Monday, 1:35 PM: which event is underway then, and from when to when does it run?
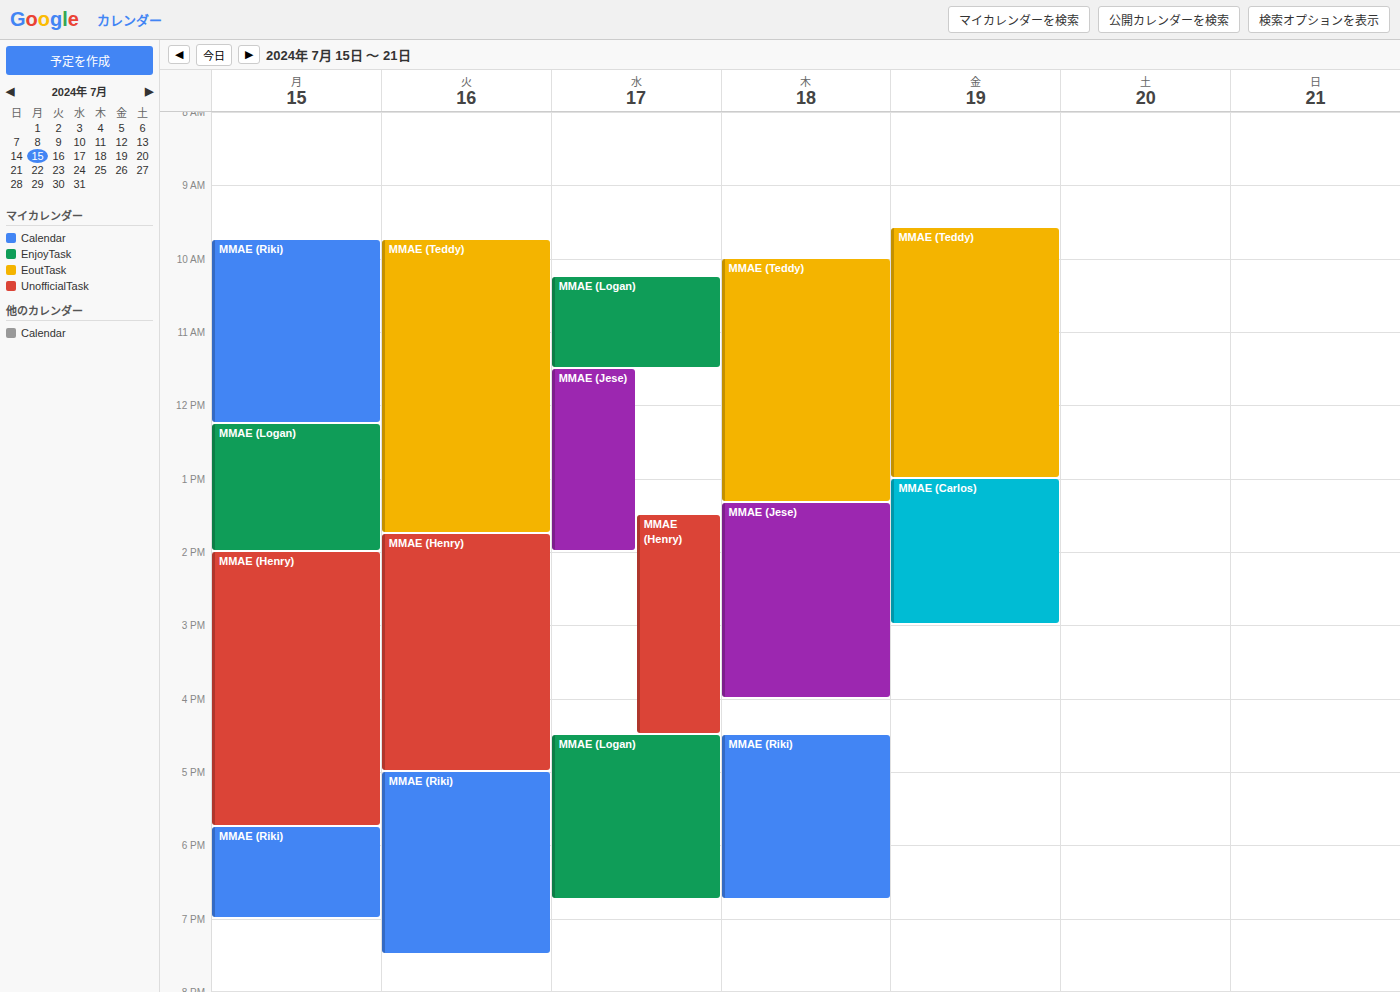
"MMAE (Logan)", 12:15 PM to 2:00 PM